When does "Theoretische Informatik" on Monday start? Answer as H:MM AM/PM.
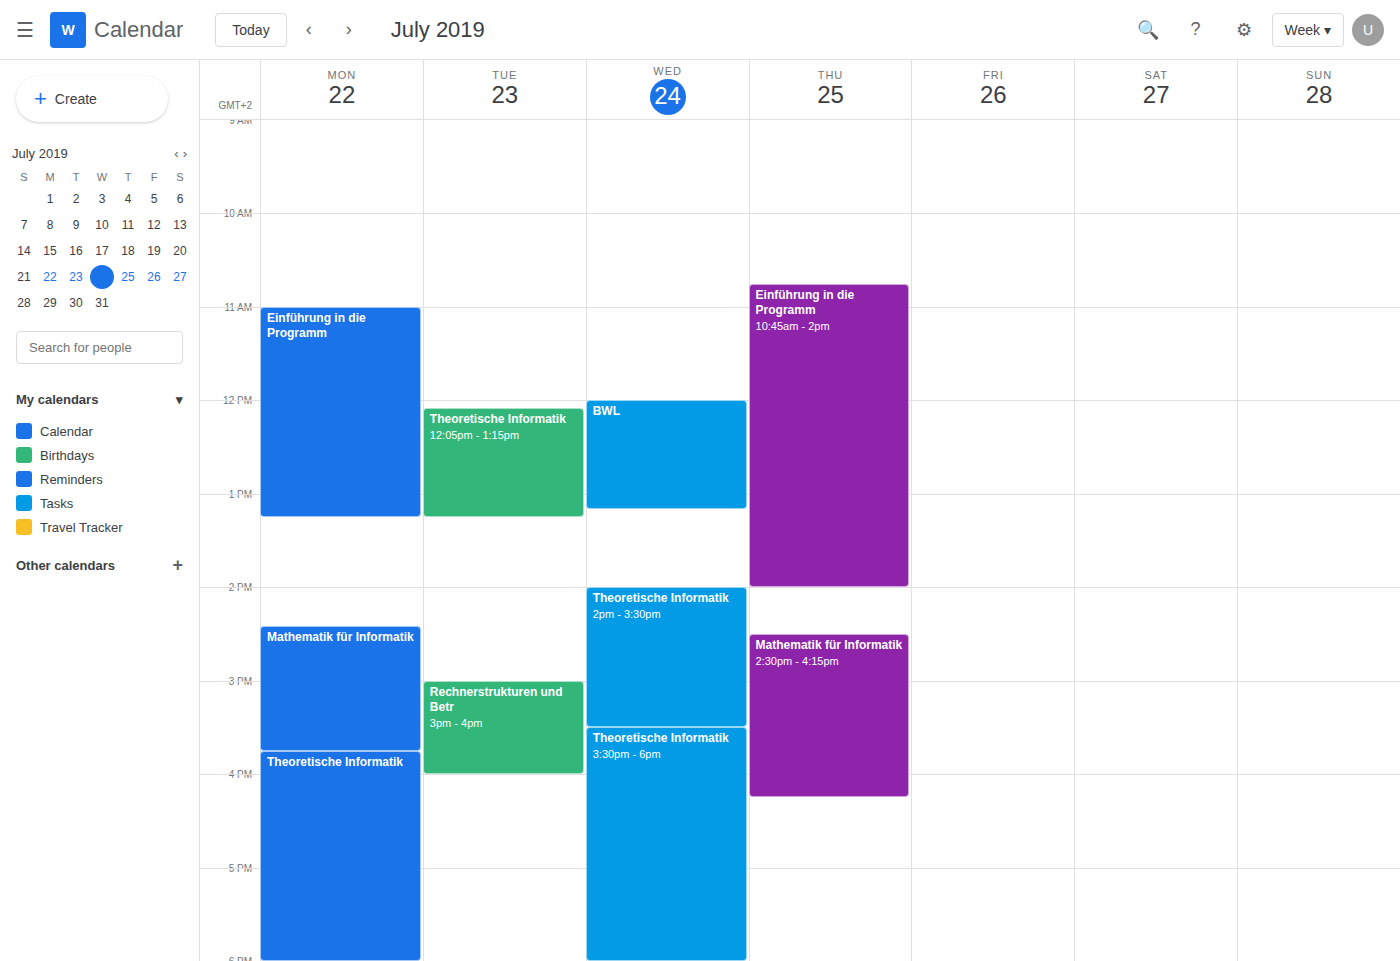
3:45 PM